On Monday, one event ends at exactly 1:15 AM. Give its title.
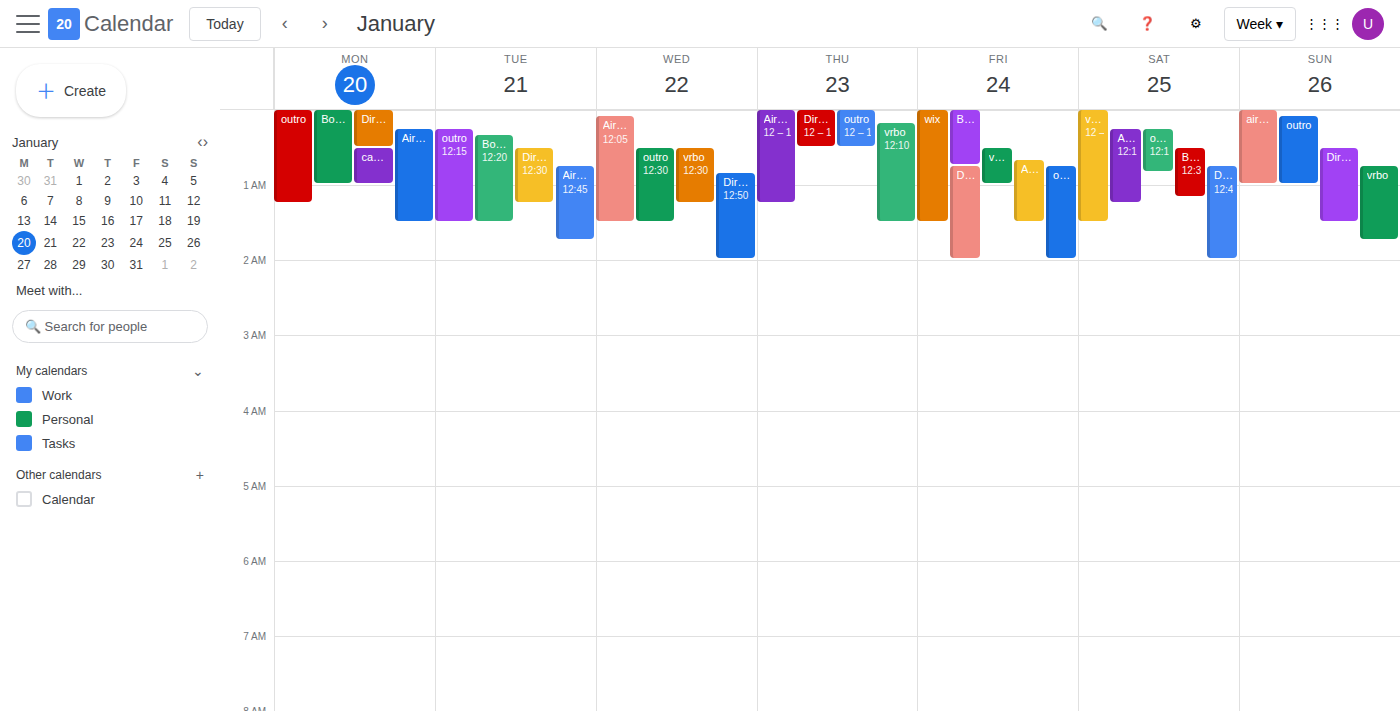
"outro"